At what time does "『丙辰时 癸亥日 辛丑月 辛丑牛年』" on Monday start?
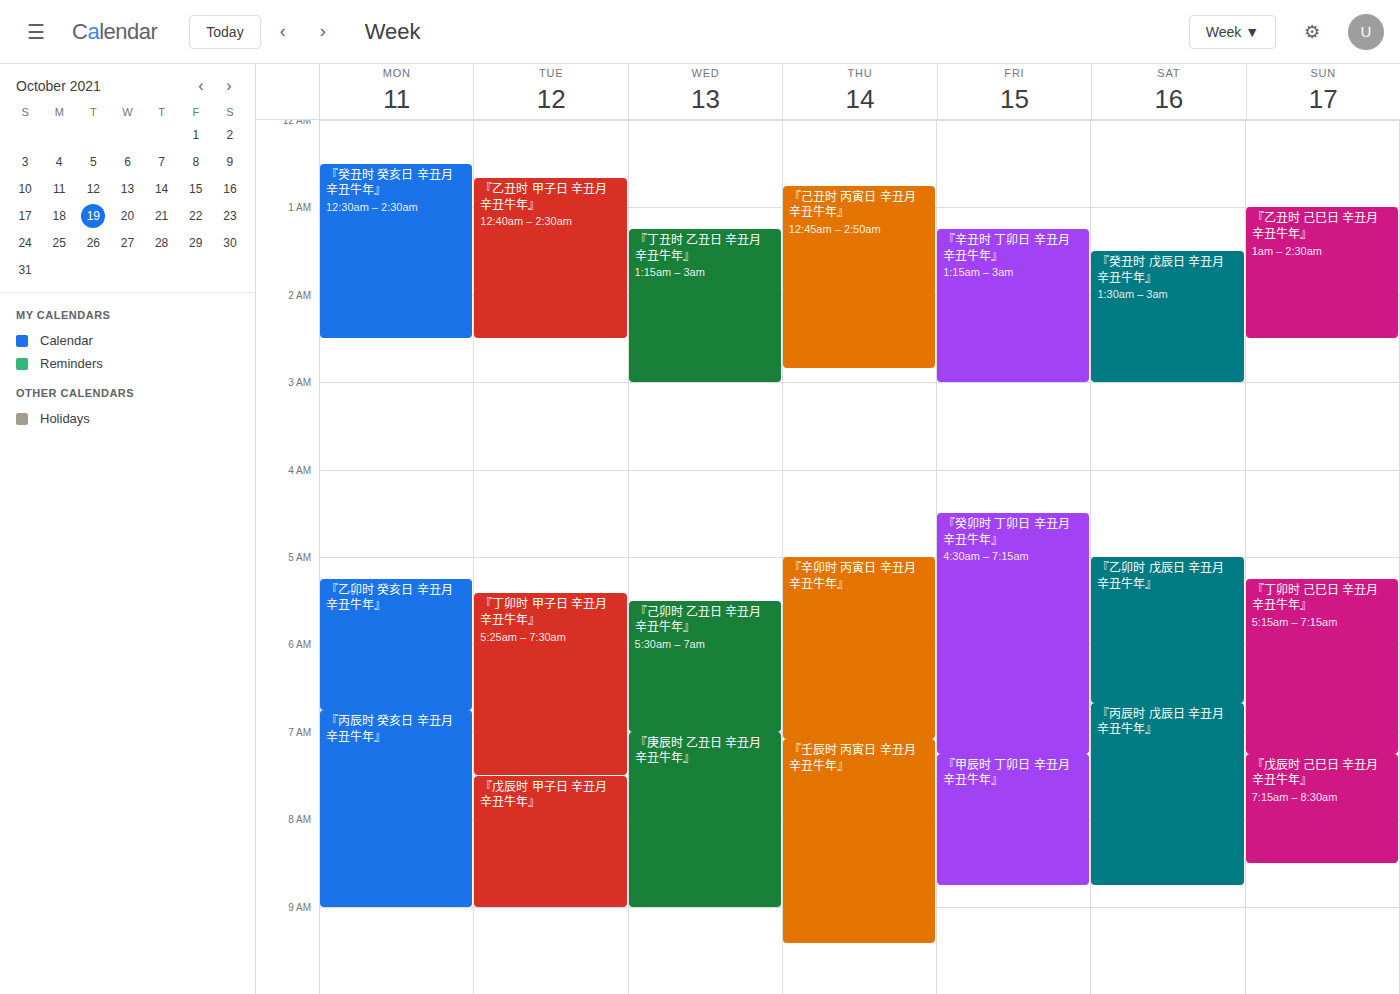
6:45 AM